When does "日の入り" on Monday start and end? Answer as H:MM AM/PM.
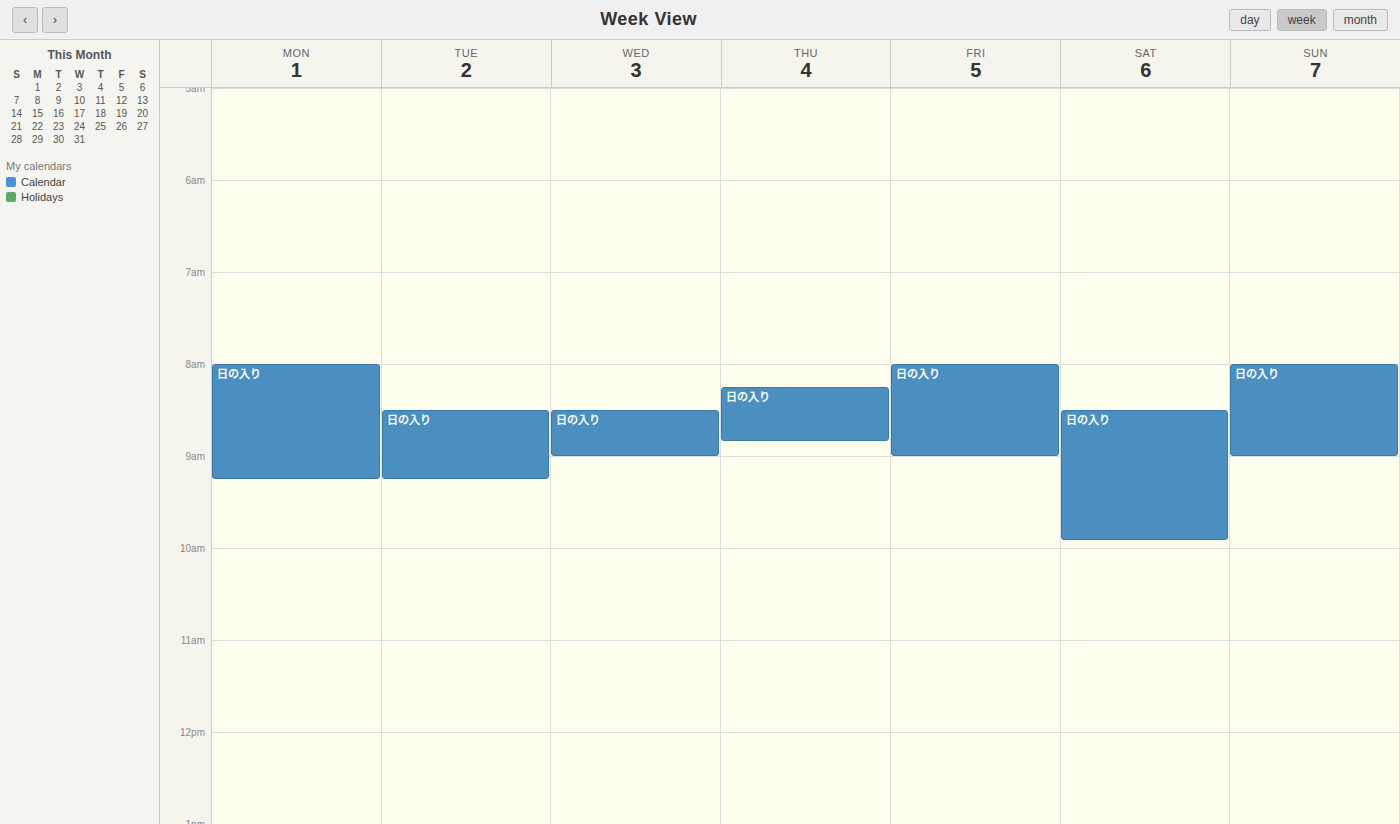
8:00 AM to 9:15 AM